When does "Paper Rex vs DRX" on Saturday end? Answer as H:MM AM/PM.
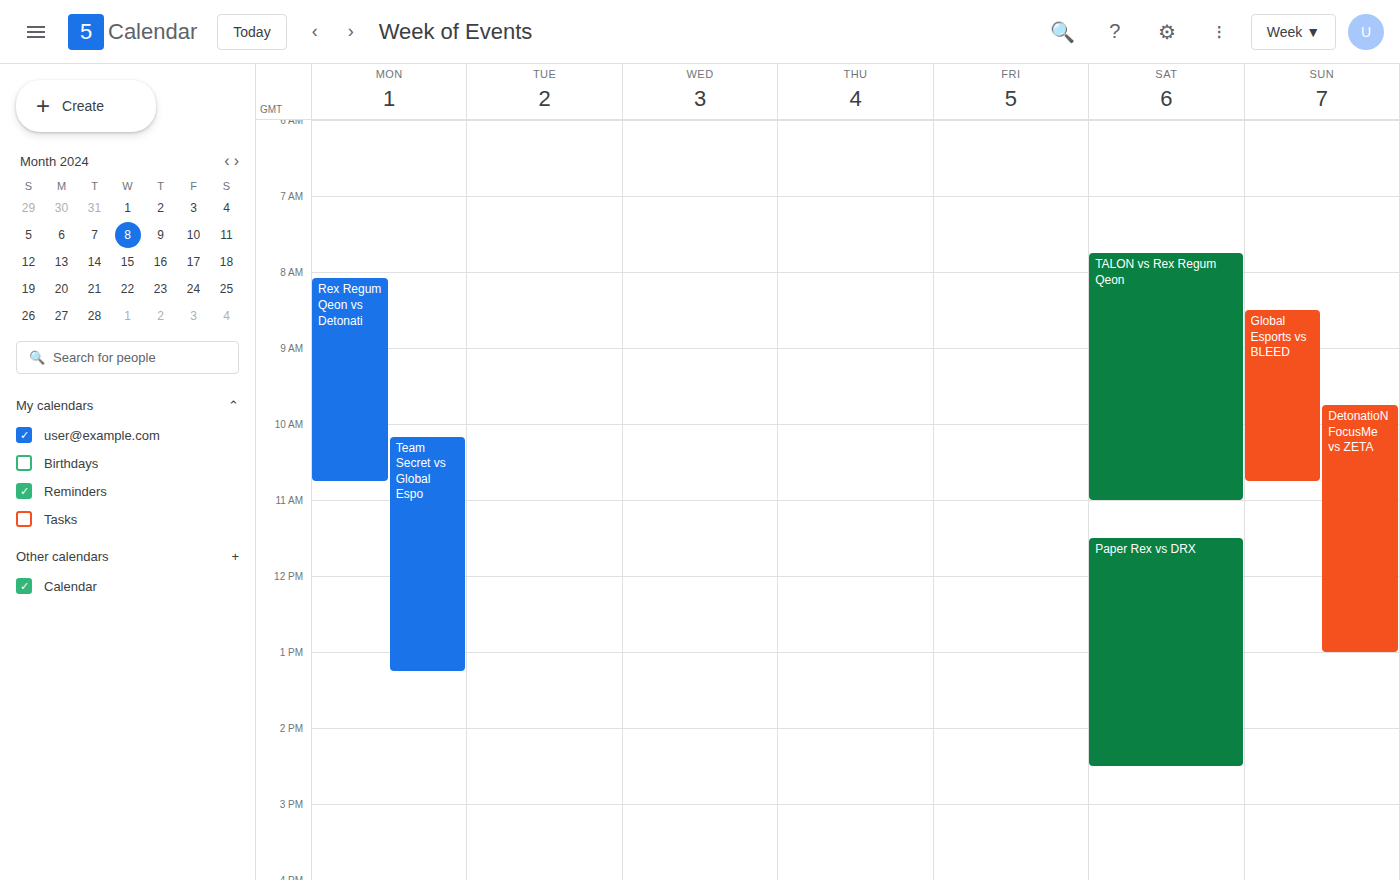
2:30 PM